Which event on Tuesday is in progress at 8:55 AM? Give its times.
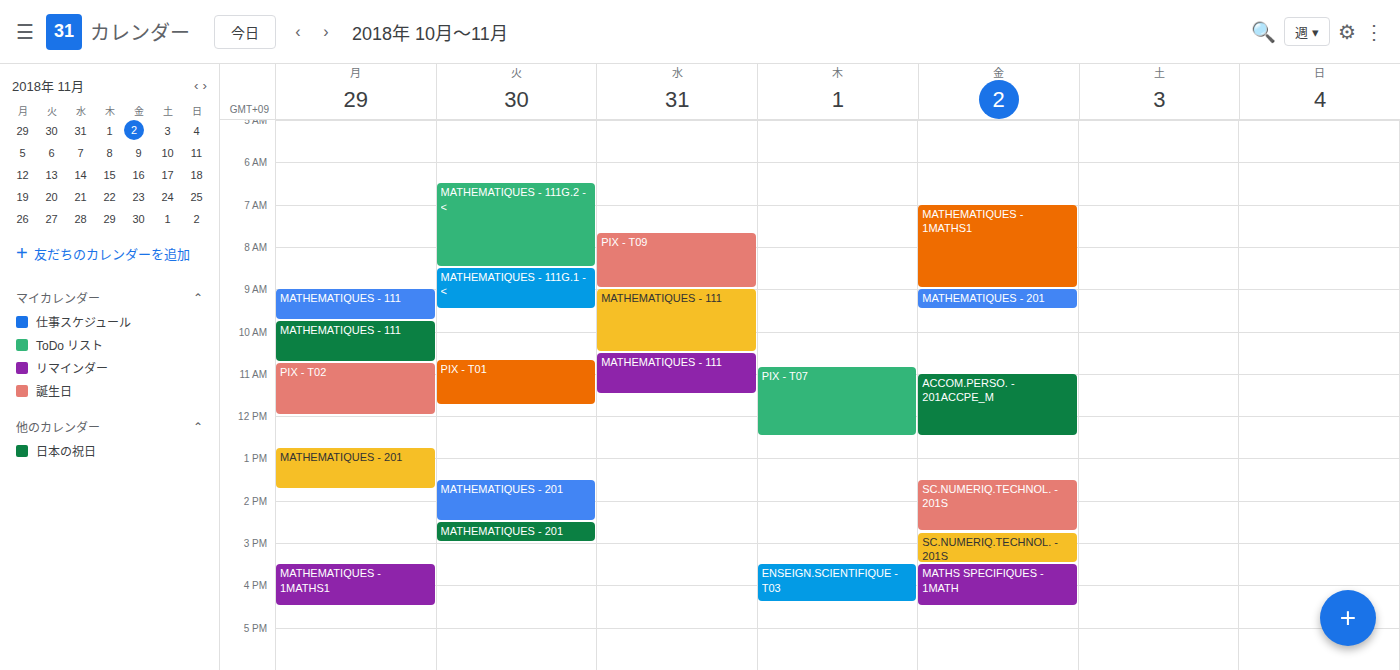
"MATHEMATIQUES - 111G.1 - <", 8:30 AM to 9:30 AM